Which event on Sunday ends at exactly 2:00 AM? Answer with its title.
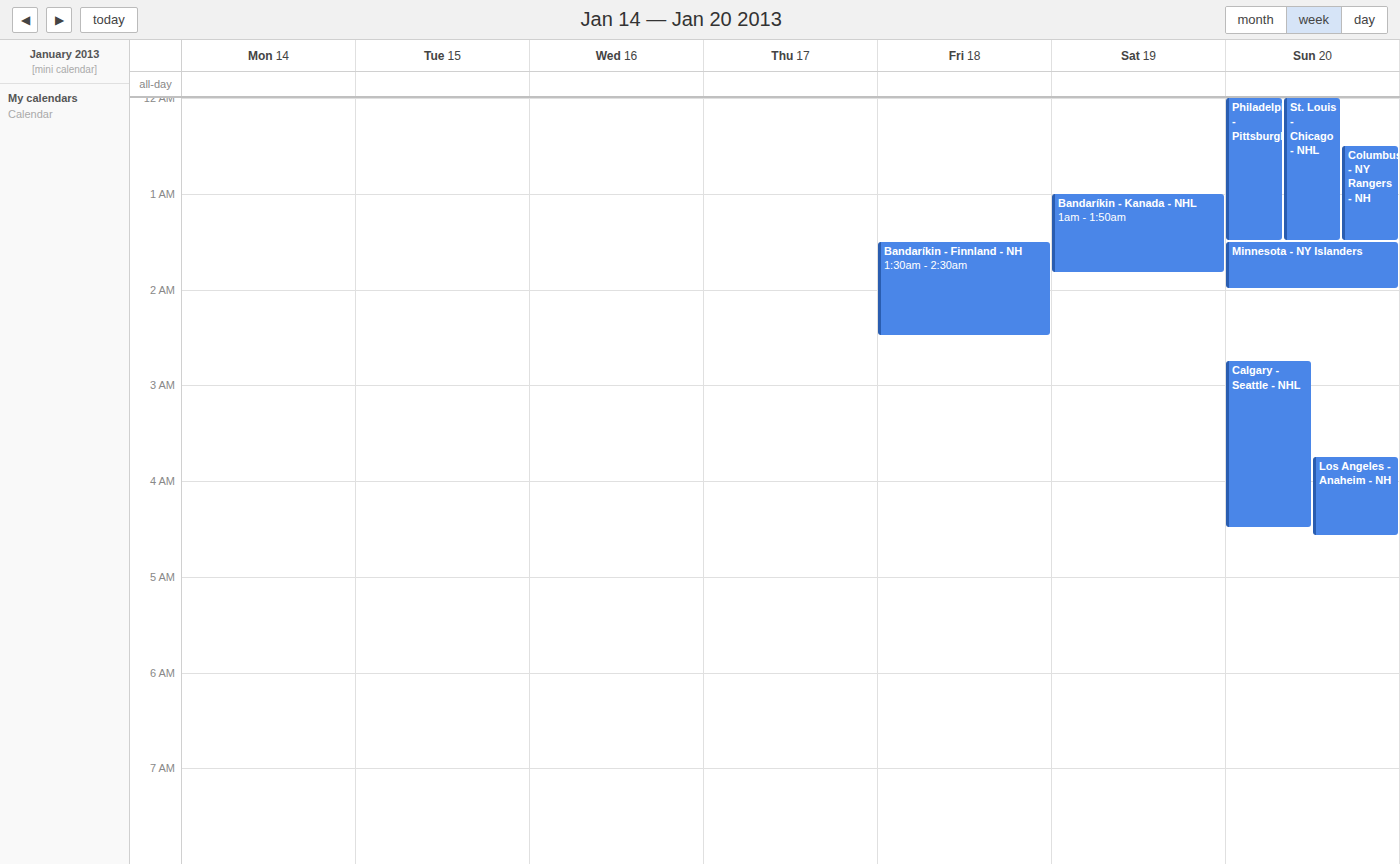
"Minnesota - NY Islanders"